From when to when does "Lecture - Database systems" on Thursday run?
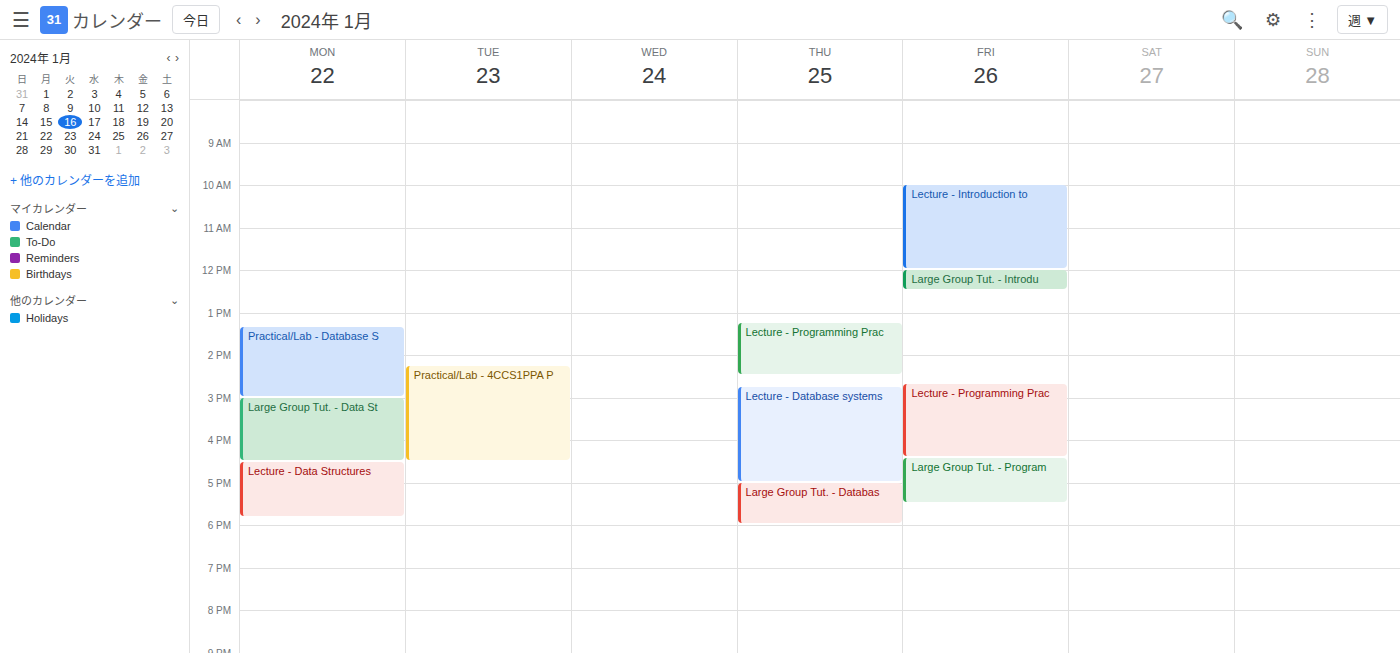
14:45 to 17:00